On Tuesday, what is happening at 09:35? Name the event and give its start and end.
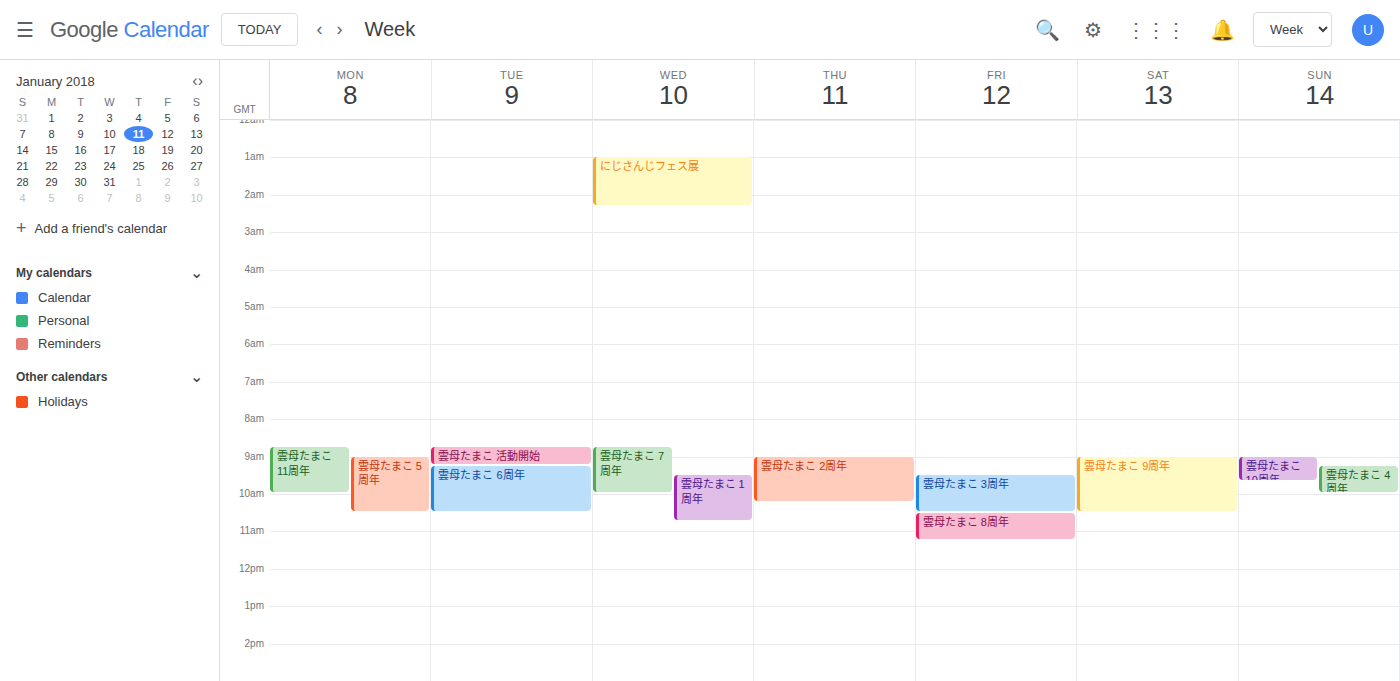
"雲母たまこ 6周年", 09:15 to 10:30